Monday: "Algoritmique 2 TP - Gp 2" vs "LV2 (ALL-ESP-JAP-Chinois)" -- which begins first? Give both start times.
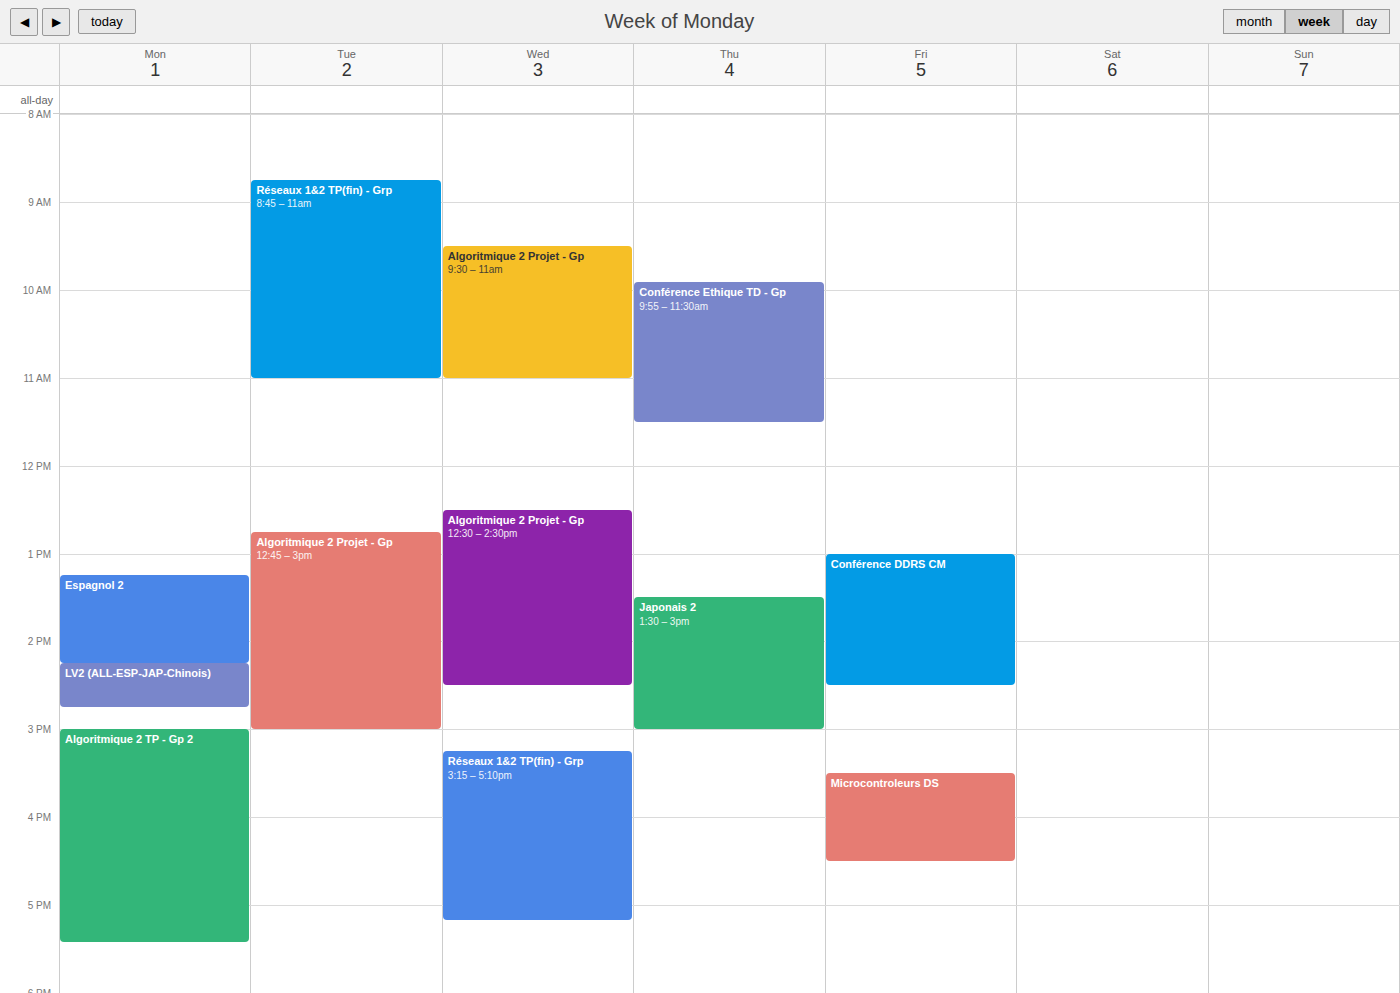
"LV2 (ALL-ESP-JAP-Chinois)" 2:15 PM; "Algoritmique 2 TP - Gp 2" 3:00 PM.